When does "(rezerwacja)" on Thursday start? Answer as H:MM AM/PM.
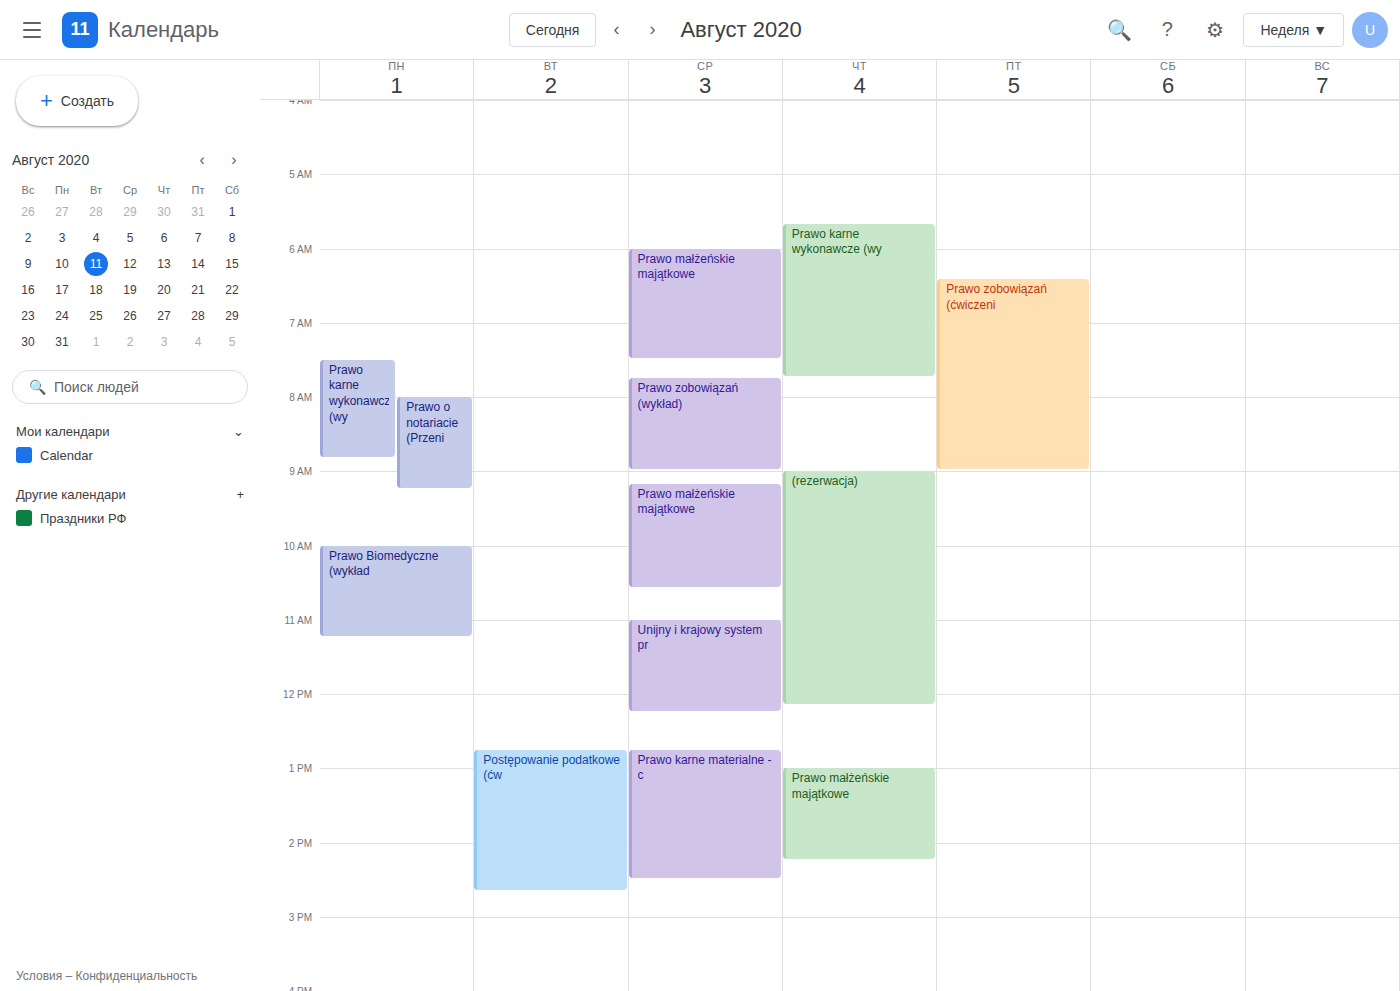
9:00 AM